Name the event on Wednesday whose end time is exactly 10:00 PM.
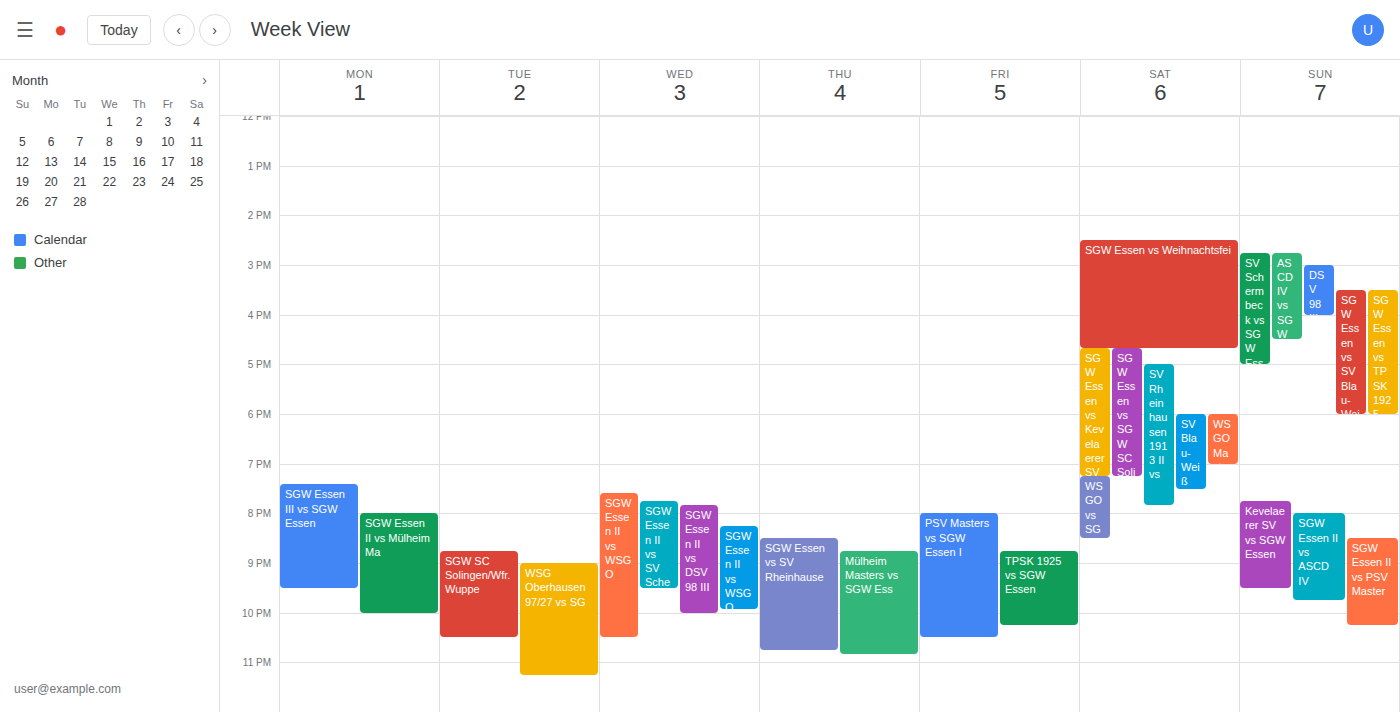
"SGW Essen II vs DSV 98 III"